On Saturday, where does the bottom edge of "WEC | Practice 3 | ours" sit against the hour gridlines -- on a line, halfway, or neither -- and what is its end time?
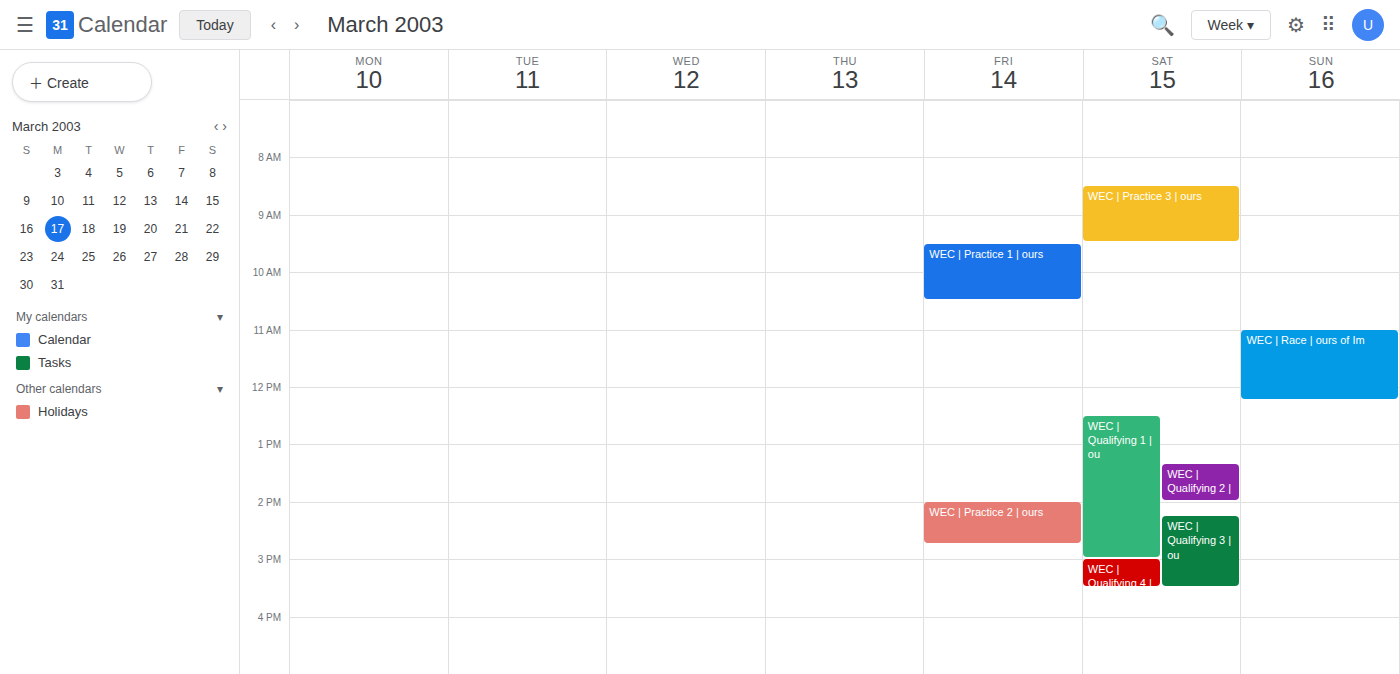
9:30 AM -- halfway between the 9 AM and 10 AM lines.